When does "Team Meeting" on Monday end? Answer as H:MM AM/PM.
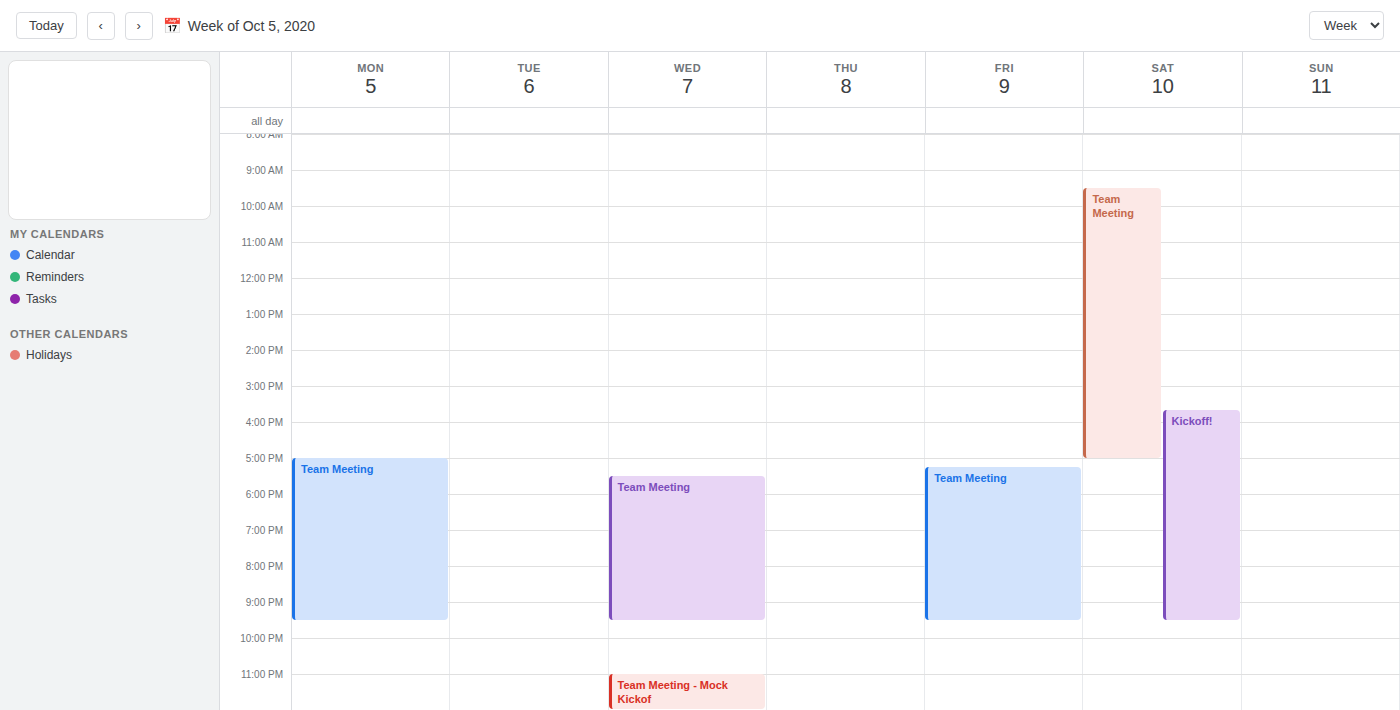
9:30 PM